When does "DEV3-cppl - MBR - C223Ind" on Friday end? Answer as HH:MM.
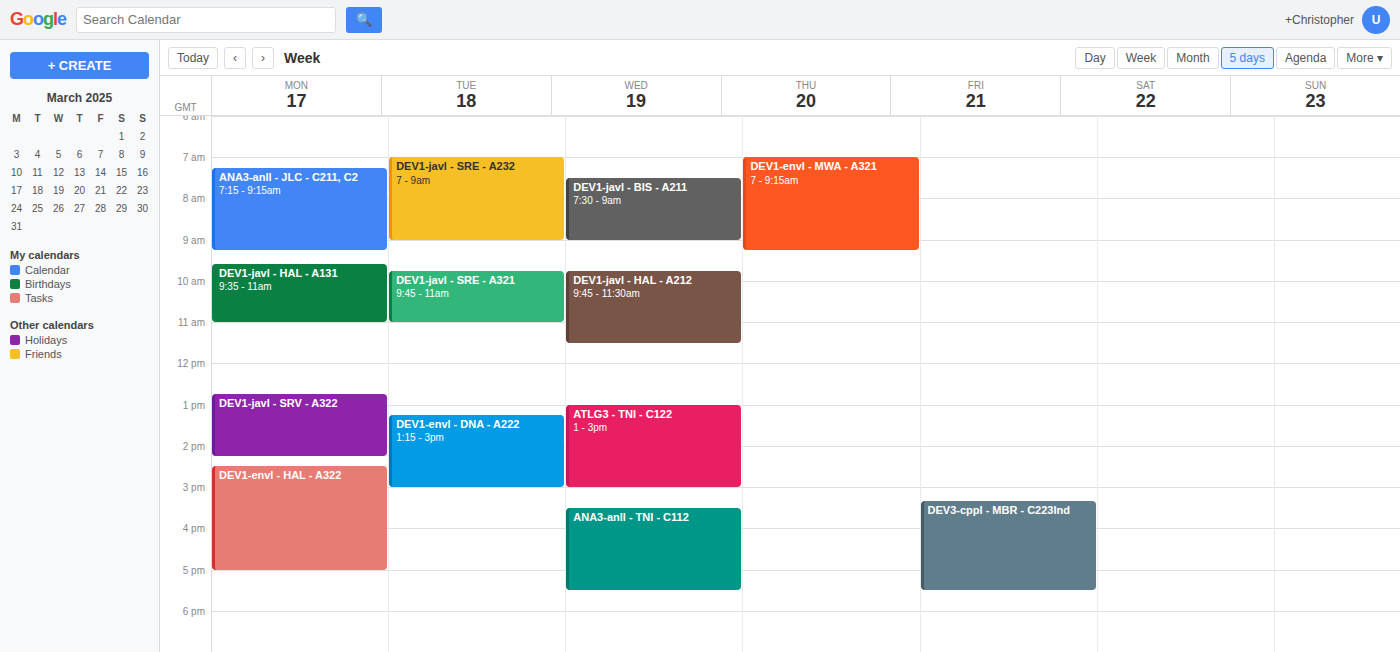
17:30